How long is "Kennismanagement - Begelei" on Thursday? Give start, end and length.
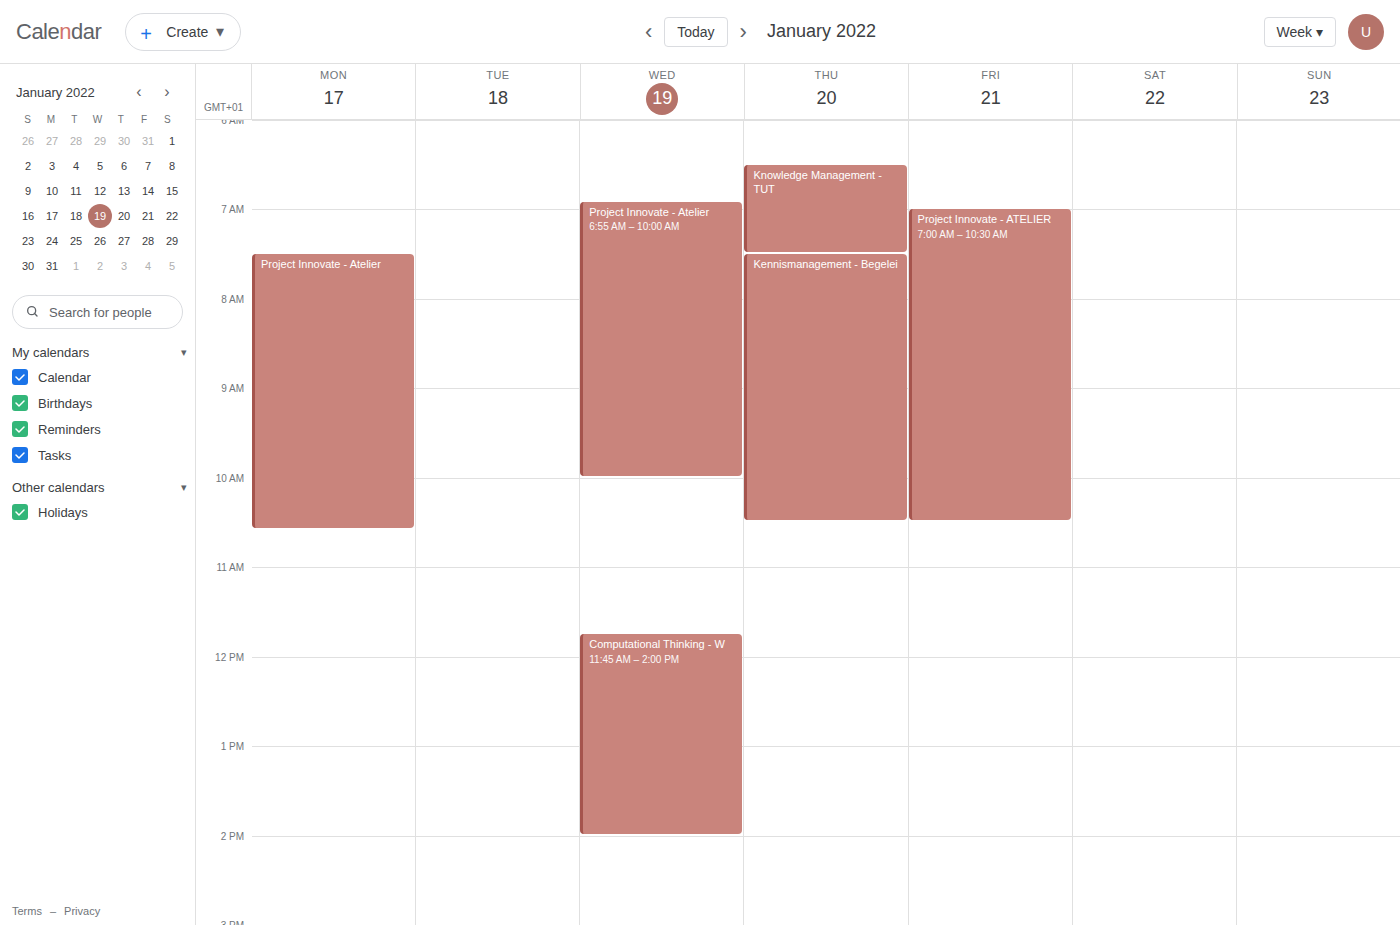
7:30 AM to 10:30 AM, 3 hours